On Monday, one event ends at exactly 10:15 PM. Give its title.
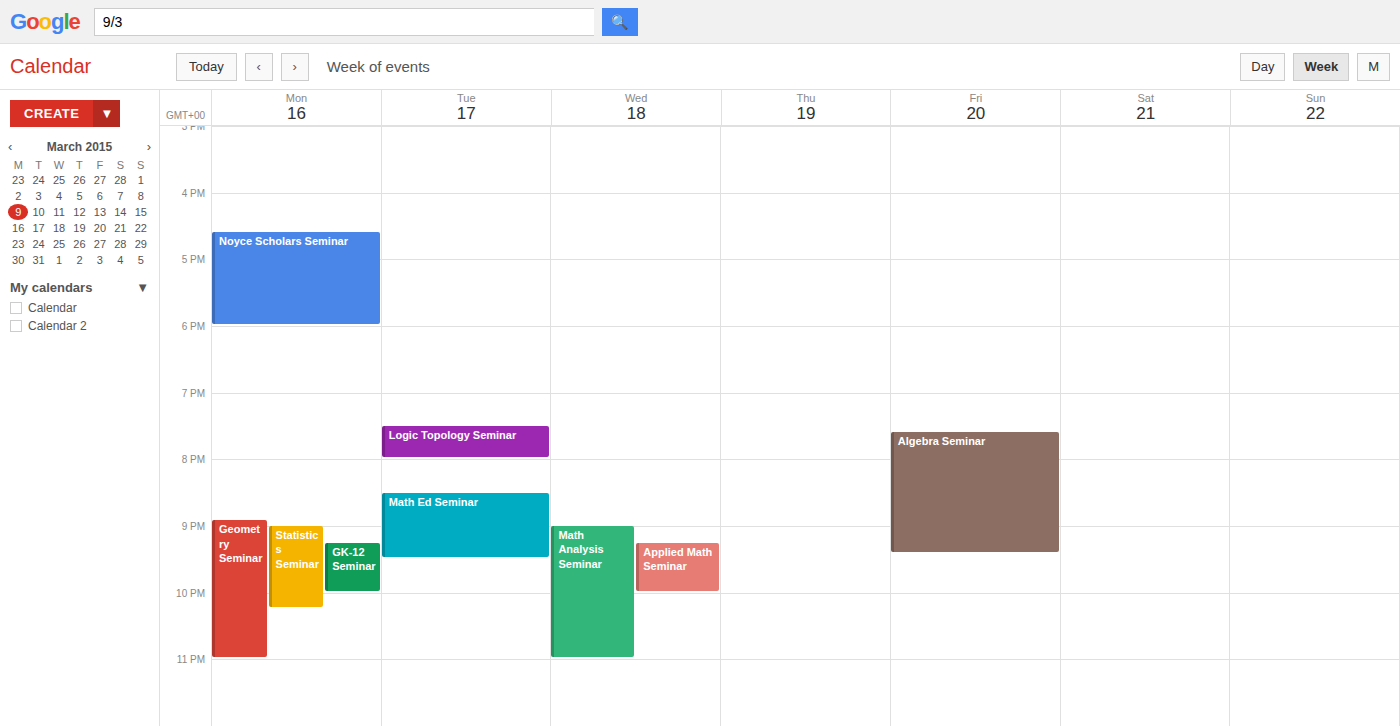
"Statistics Seminar"